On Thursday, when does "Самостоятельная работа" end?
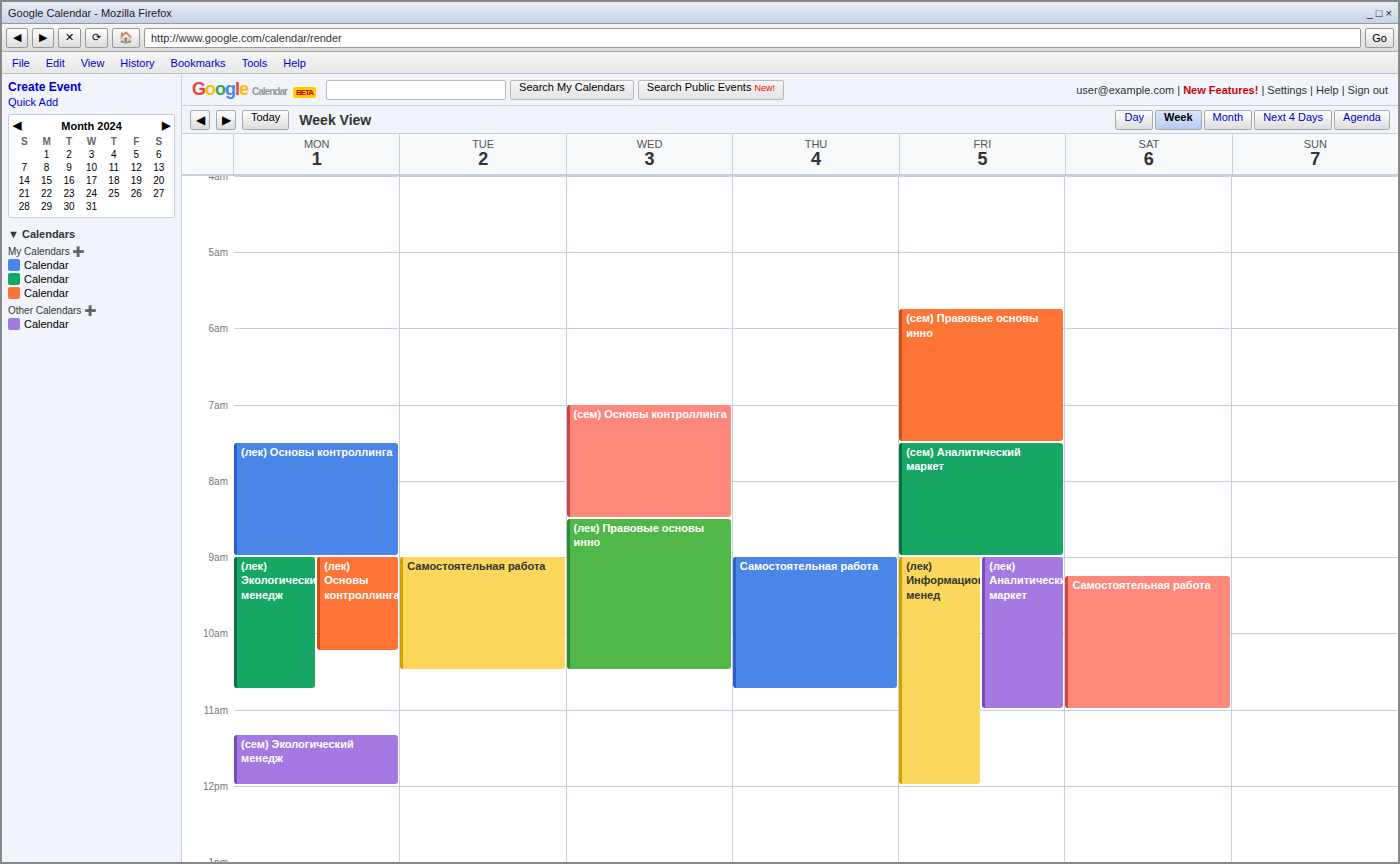
10:45 AM